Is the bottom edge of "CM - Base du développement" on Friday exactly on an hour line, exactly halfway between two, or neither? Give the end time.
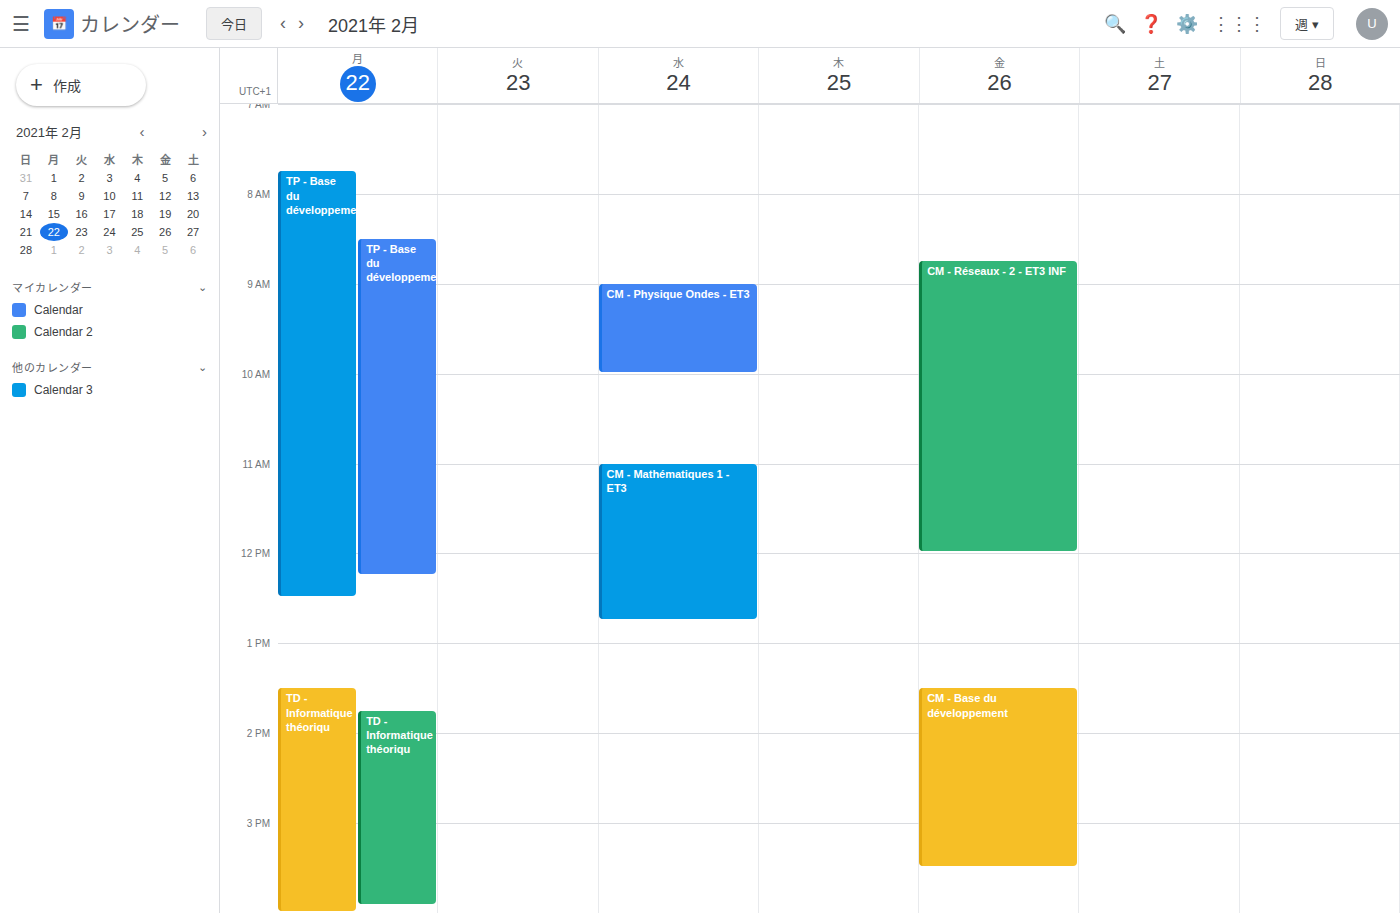
3:30 PM -- halfway between the 3 PM and 4 PM lines.